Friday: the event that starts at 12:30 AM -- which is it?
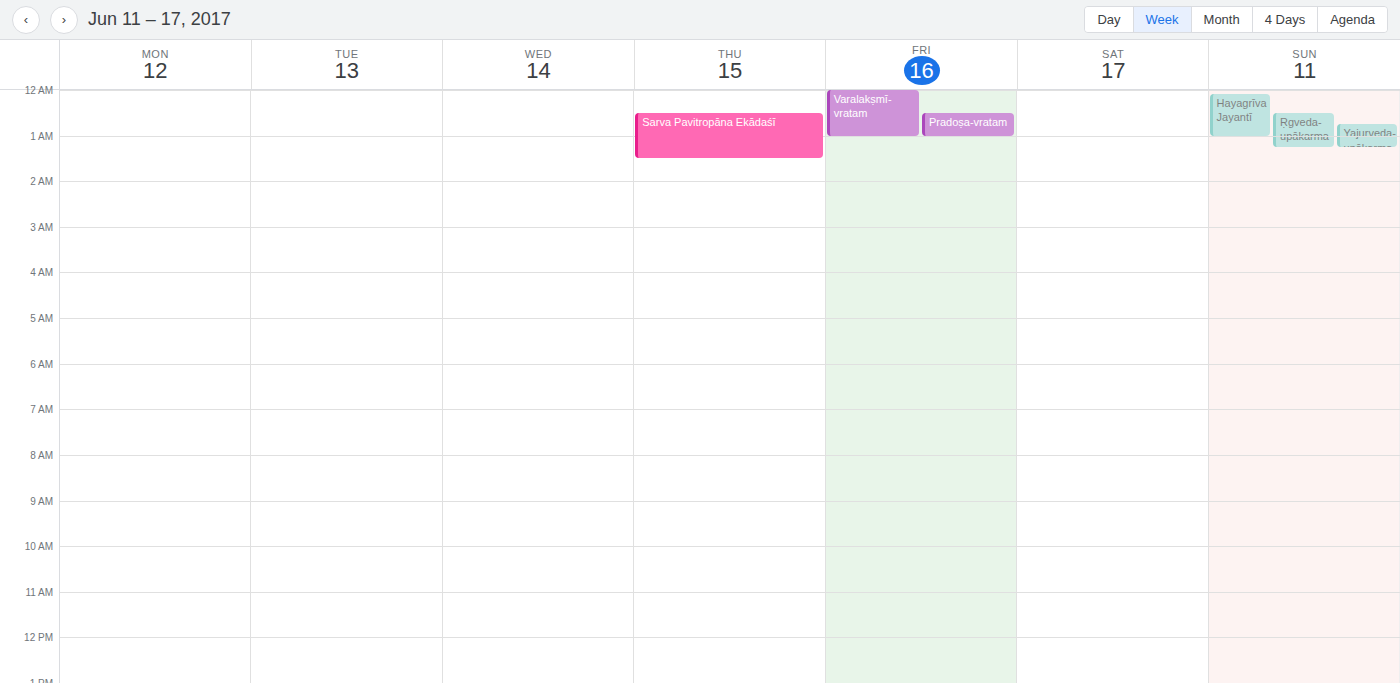
"Pradoṣa-vratam"